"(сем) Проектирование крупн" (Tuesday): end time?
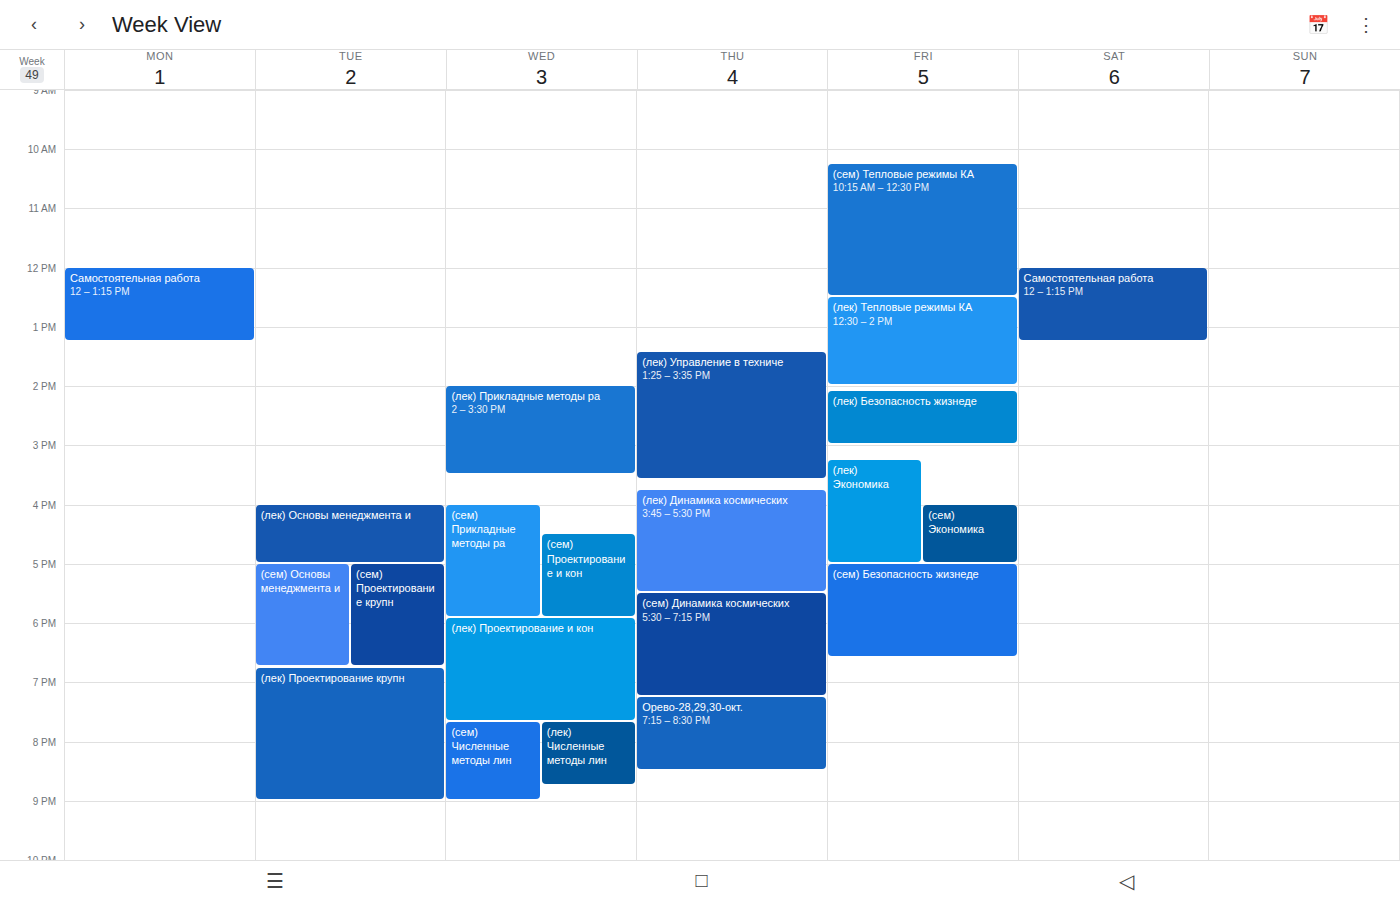
18:45